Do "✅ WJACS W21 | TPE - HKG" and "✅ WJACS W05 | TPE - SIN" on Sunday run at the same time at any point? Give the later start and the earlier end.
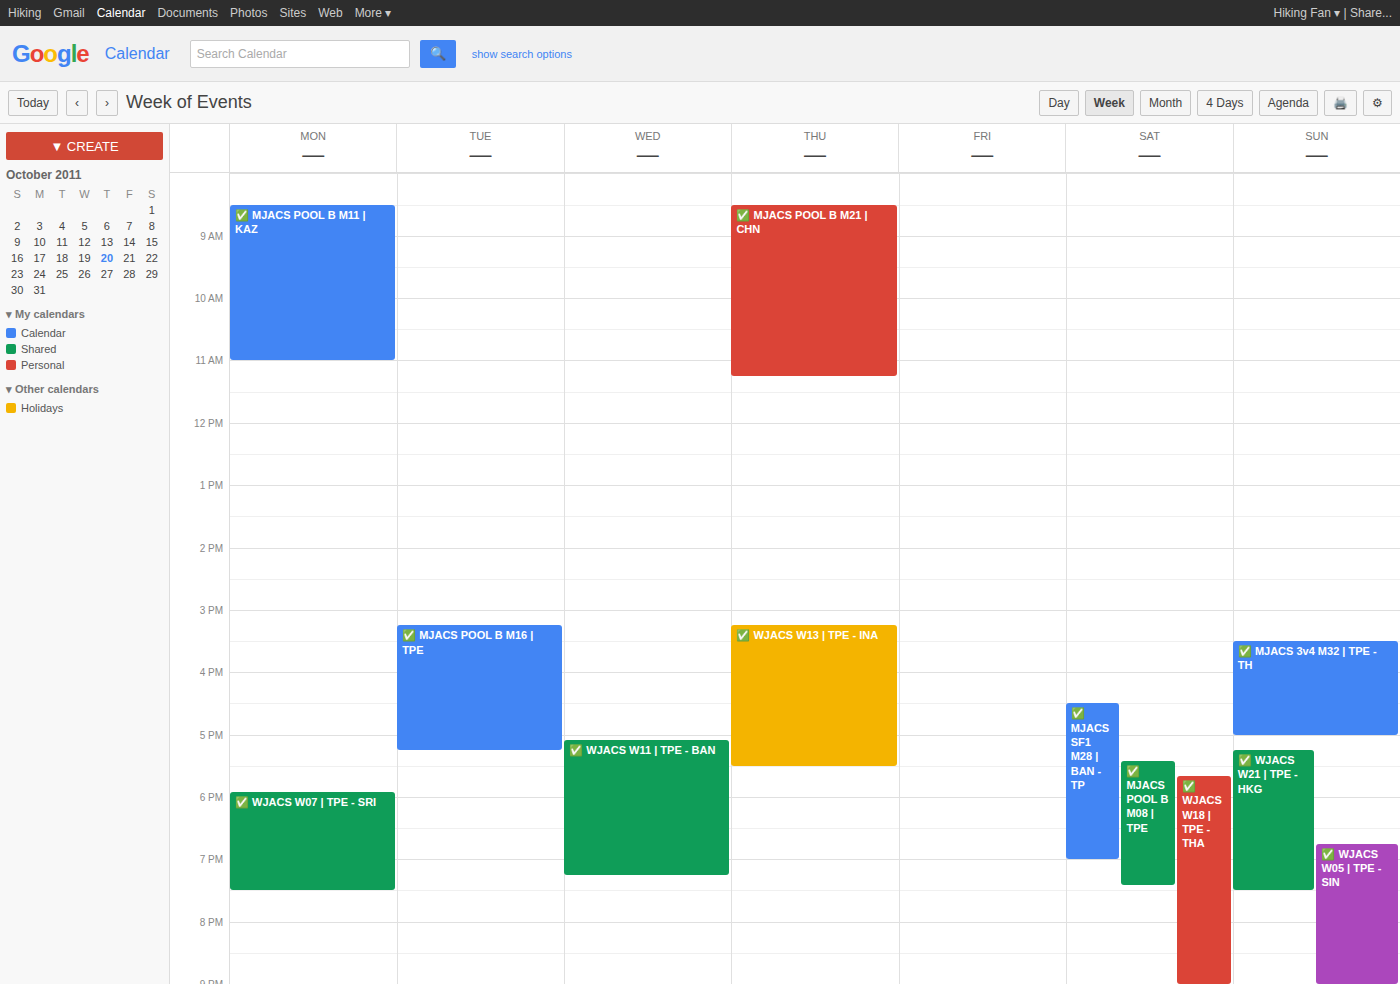
"✅ WJACS W05 | TPE - SIN" starts at 6:45 PM, before "✅ WJACS W21 | TPE - HKG" ends at 7:30 PM -- they overlap.